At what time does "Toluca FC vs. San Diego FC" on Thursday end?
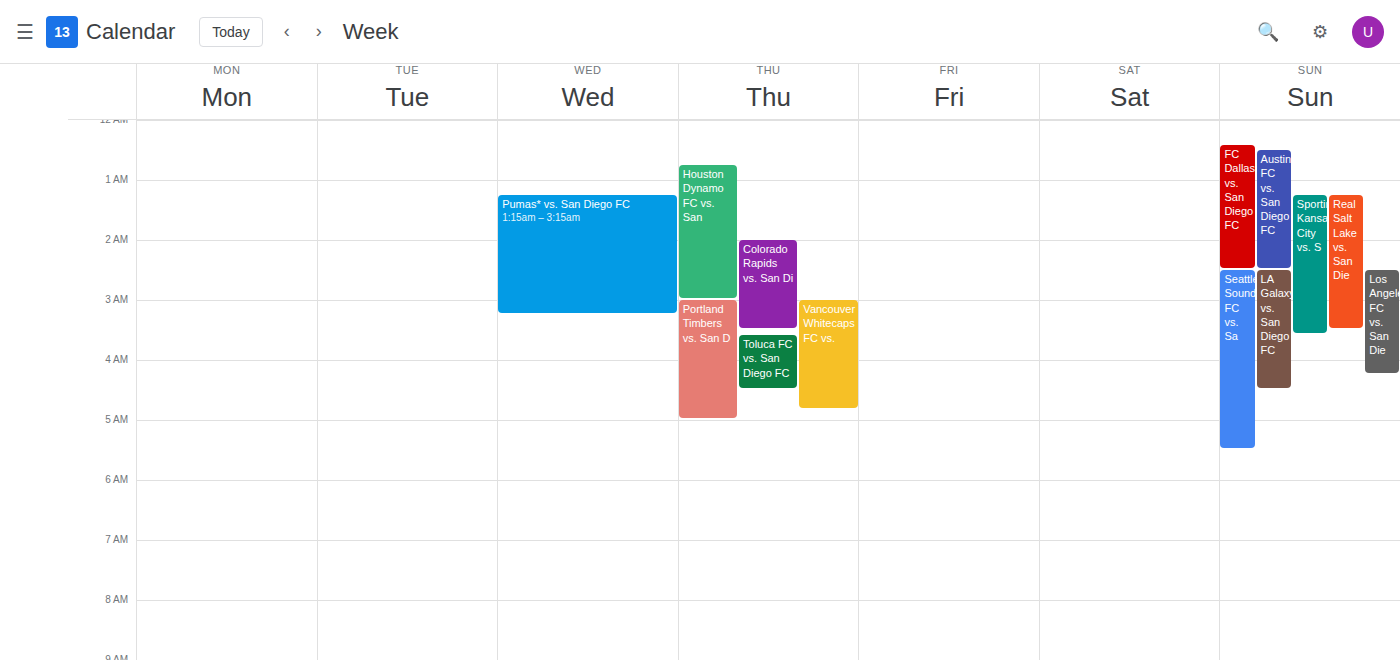
4:30 AM